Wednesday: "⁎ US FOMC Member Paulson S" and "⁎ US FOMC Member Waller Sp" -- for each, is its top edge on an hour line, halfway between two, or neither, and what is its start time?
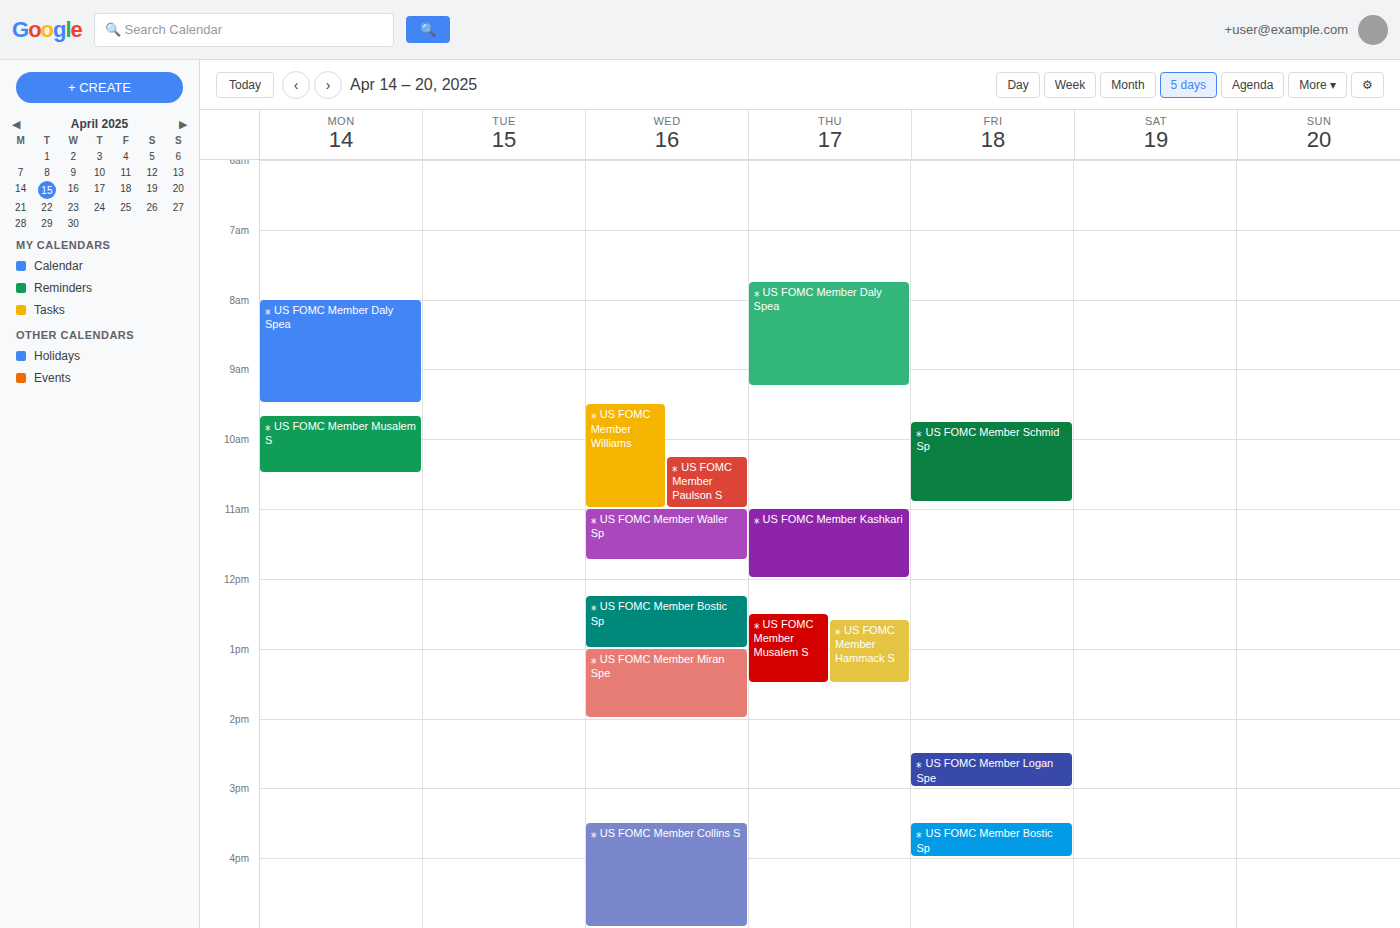
"⁎ US FOMC Member Paulson S": 10:15 AM, neither: a quarter of the way from the 10 AM line to the 11 AM line. "⁎ US FOMC Member Waller Sp": 11:00 AM, exactly on the 11 AM line.